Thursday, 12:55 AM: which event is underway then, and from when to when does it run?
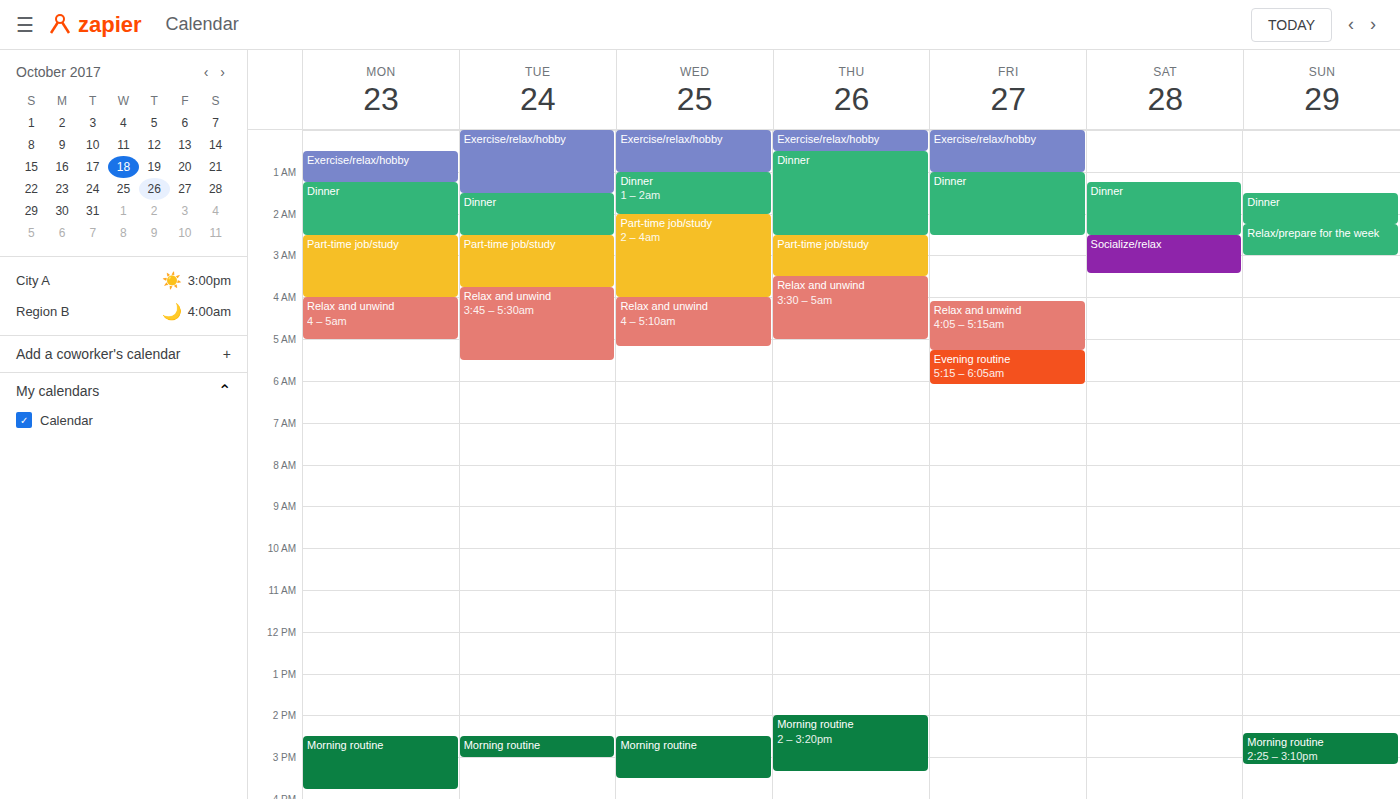
"Dinner", 12:30 AM to 2:30 AM